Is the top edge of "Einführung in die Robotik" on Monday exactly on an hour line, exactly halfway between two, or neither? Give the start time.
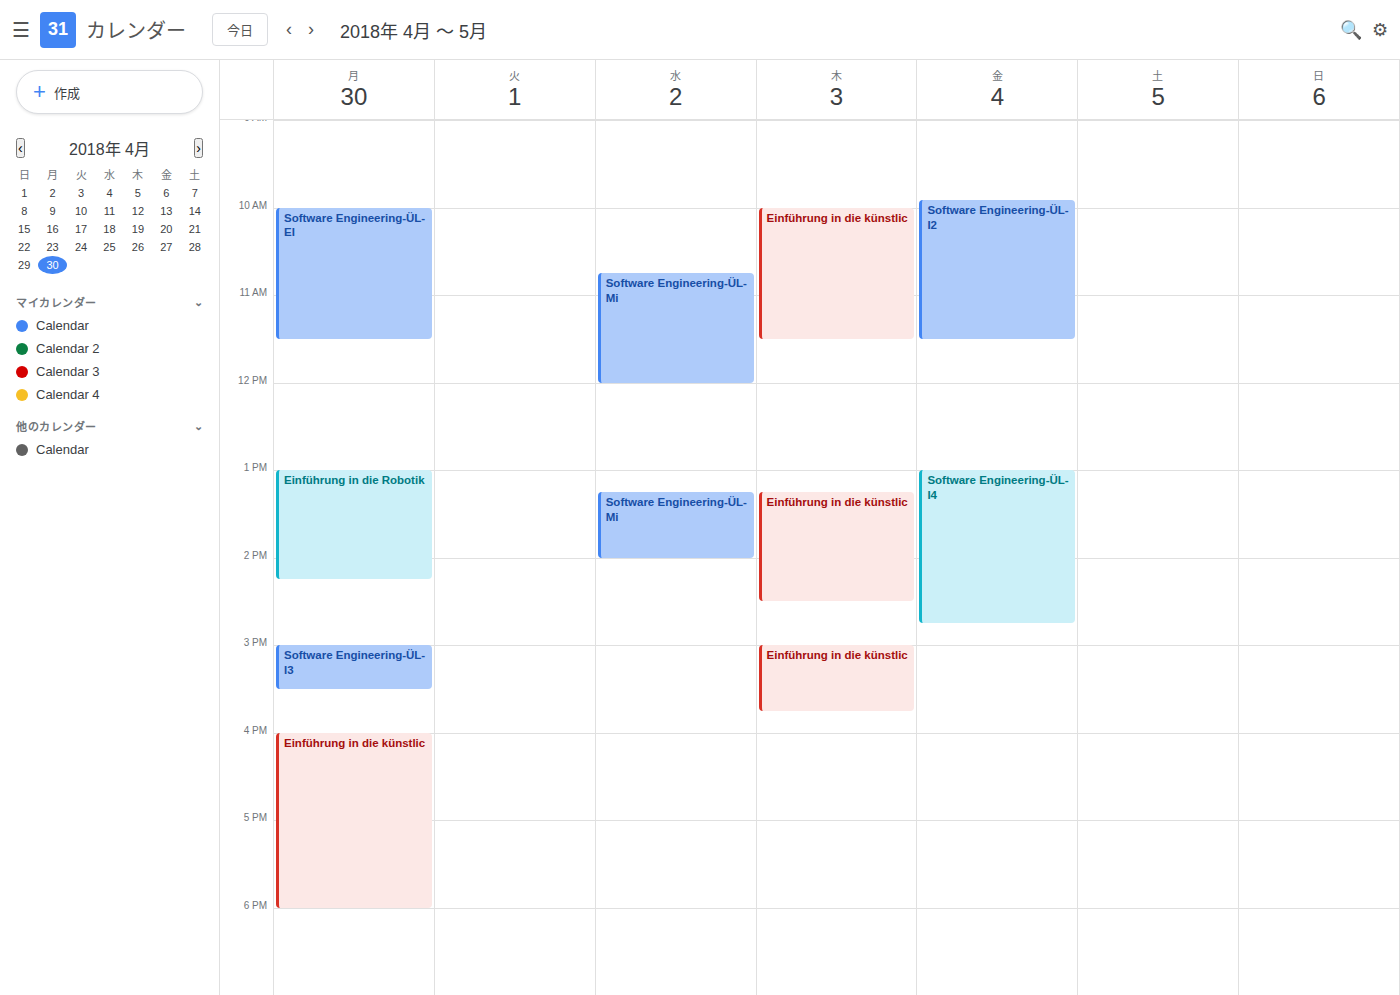
1:00 PM -- exactly on the 1 PM line.